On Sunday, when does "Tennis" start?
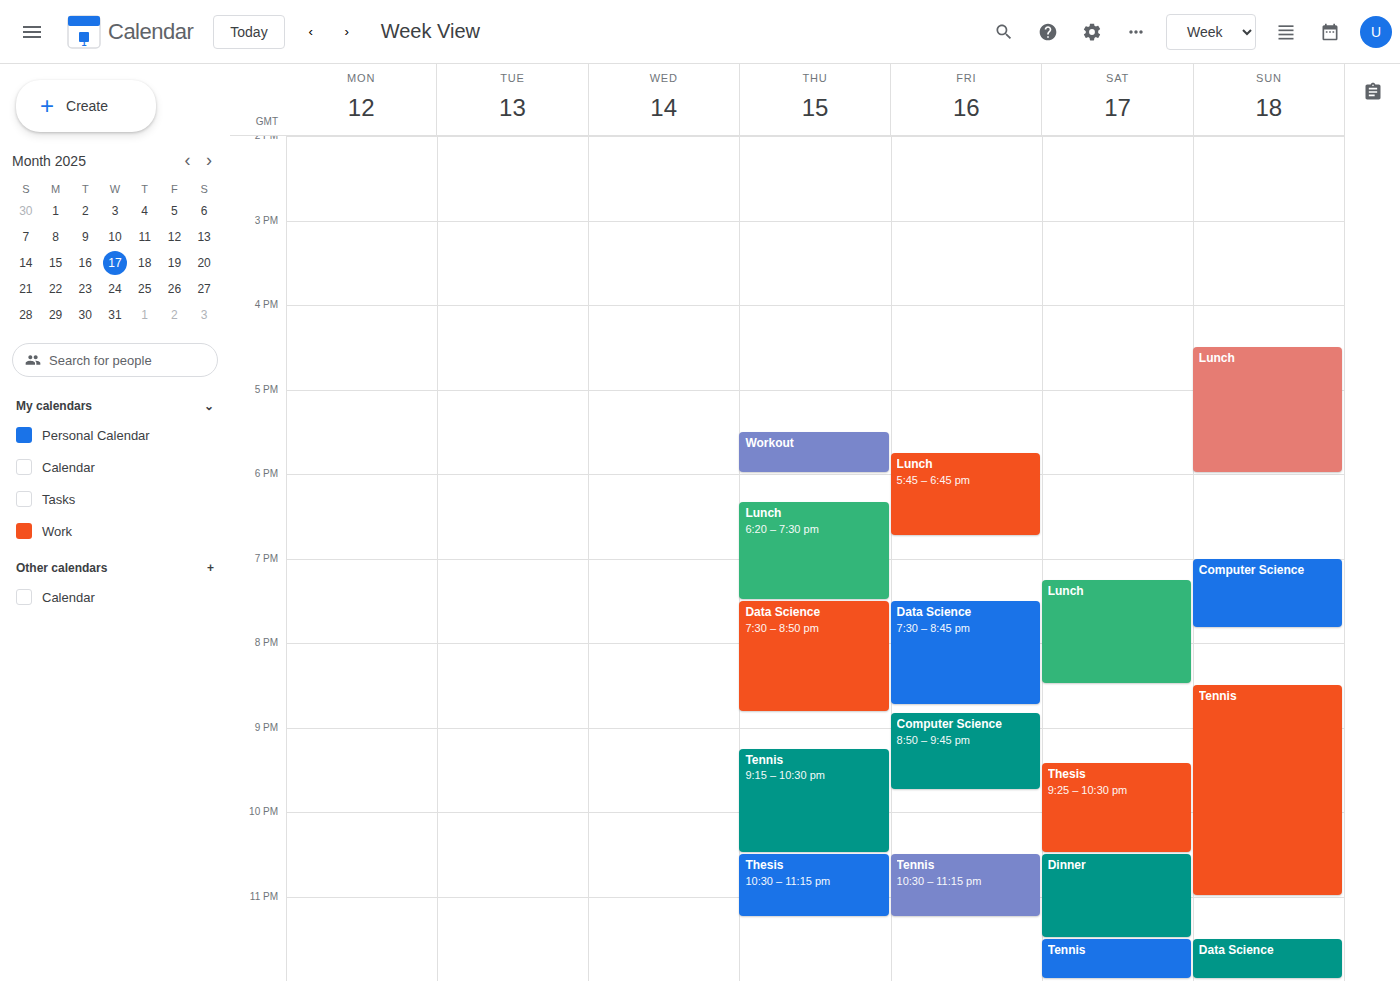
8:30 PM